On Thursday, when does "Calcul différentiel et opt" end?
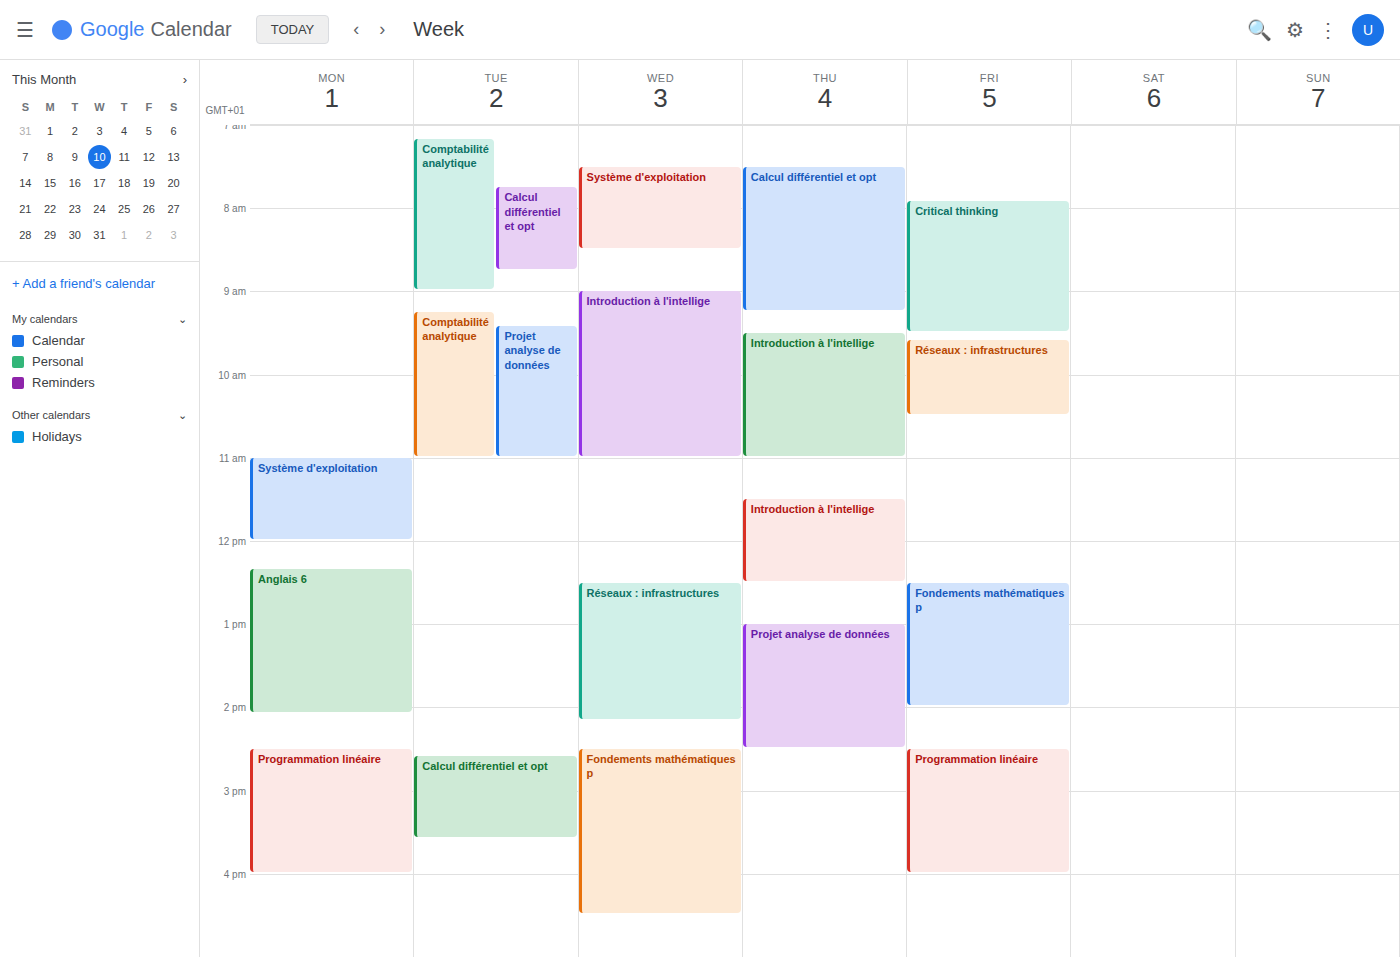
9:15 AM